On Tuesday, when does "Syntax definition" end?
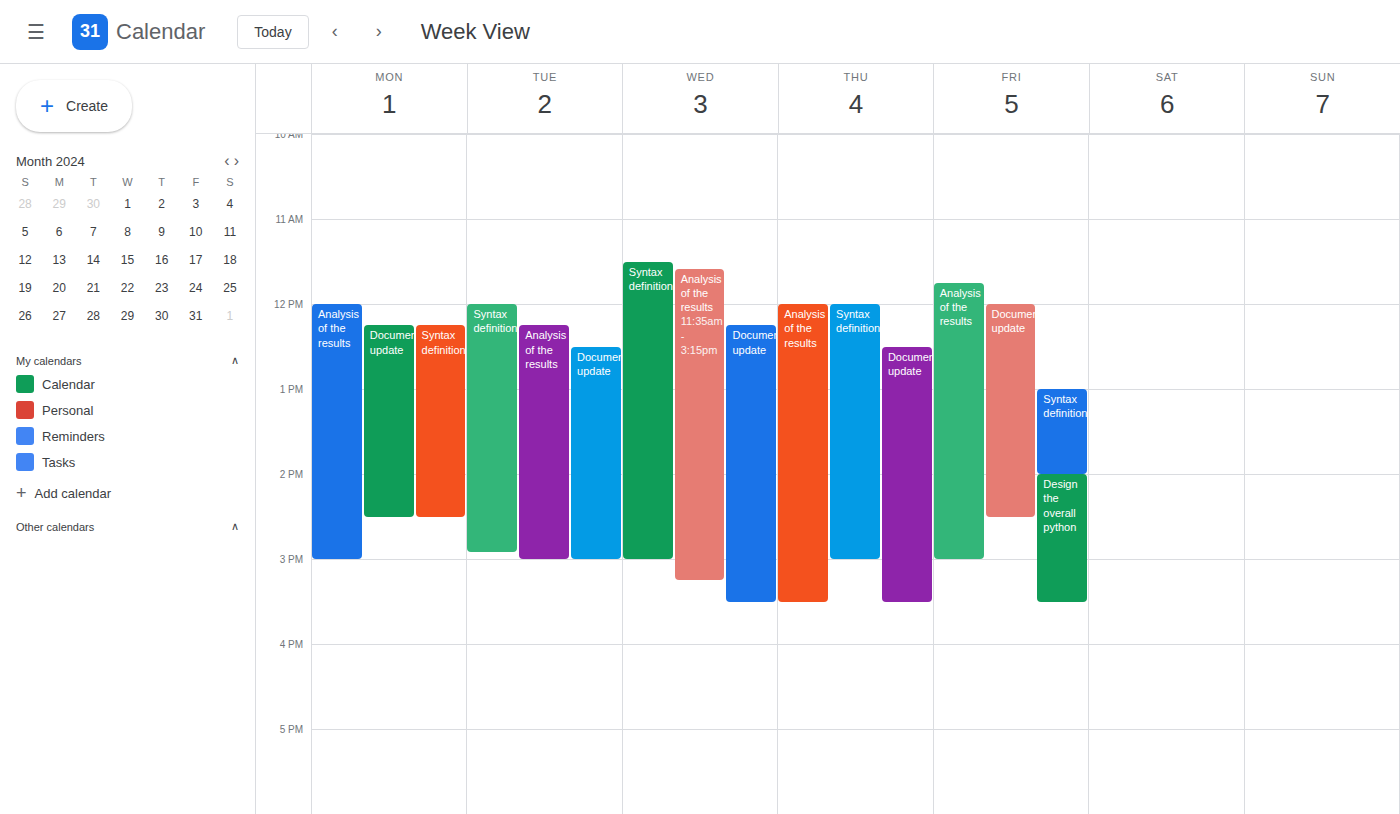
2:55 PM